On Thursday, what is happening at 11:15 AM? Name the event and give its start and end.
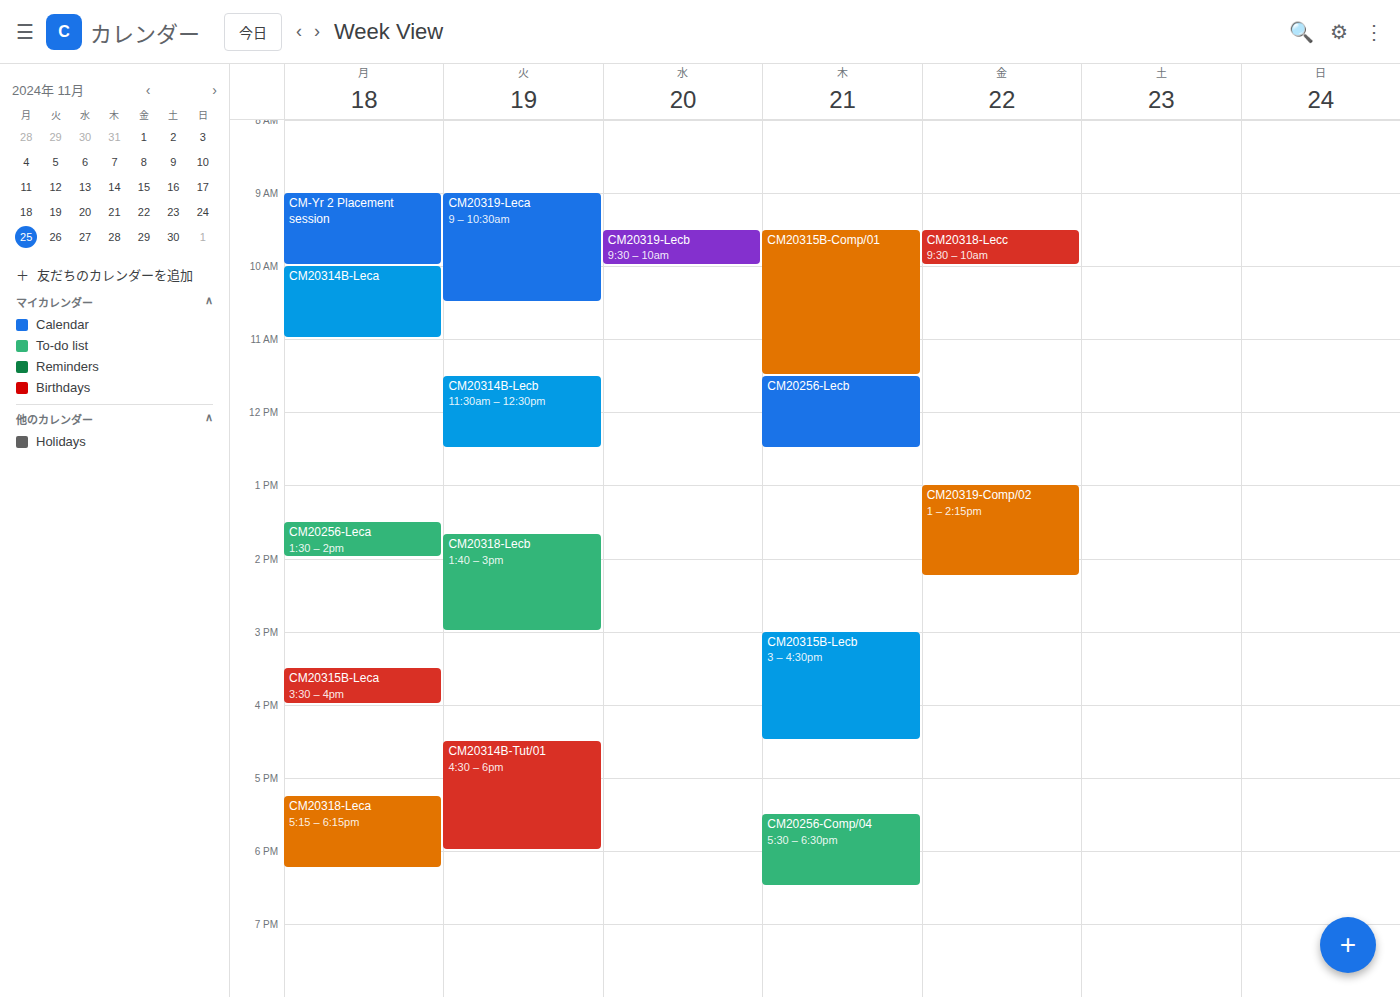
"CM20315B-Comp/01", 9:30 AM to 11:30 AM